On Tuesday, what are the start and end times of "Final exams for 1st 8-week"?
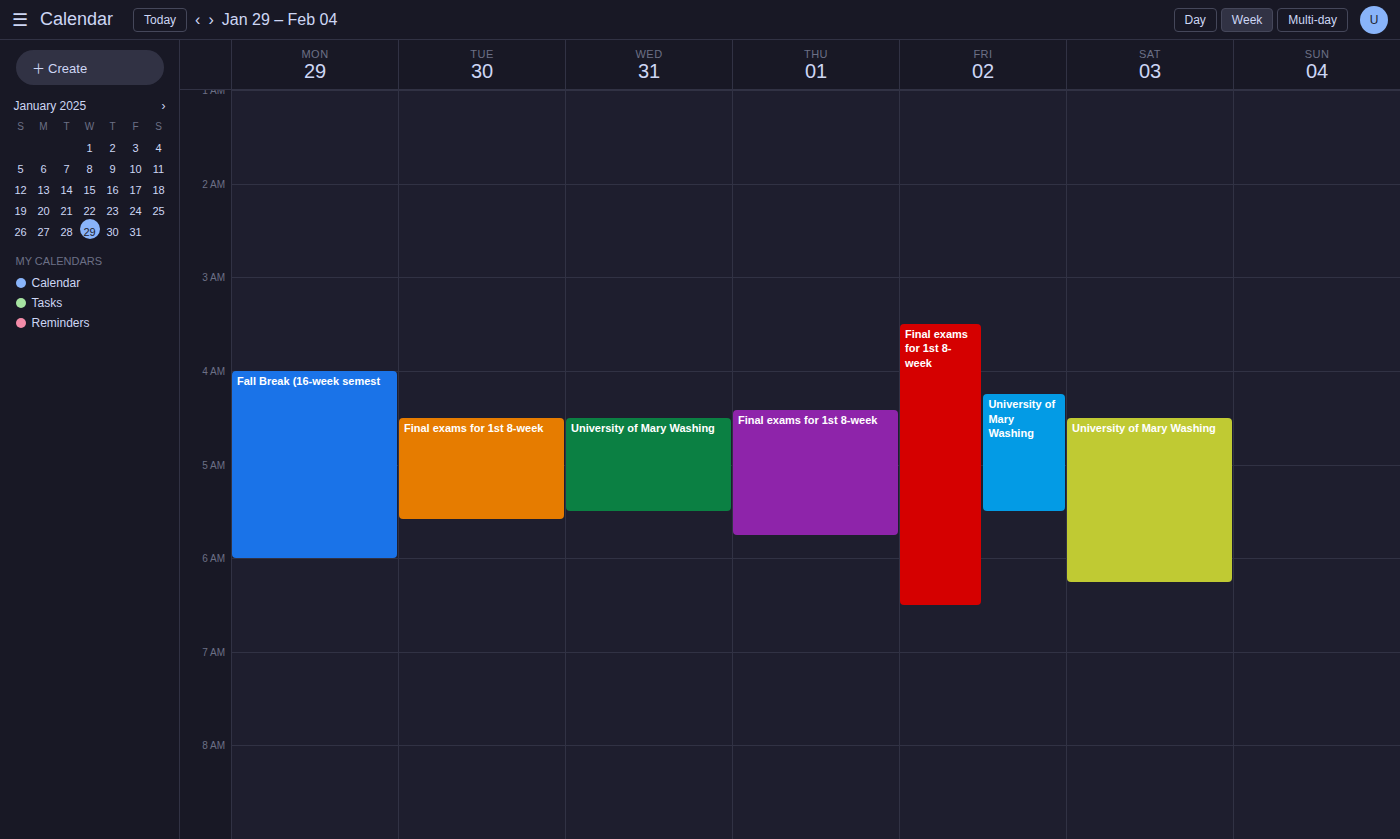
4:30 AM to 5:35 AM